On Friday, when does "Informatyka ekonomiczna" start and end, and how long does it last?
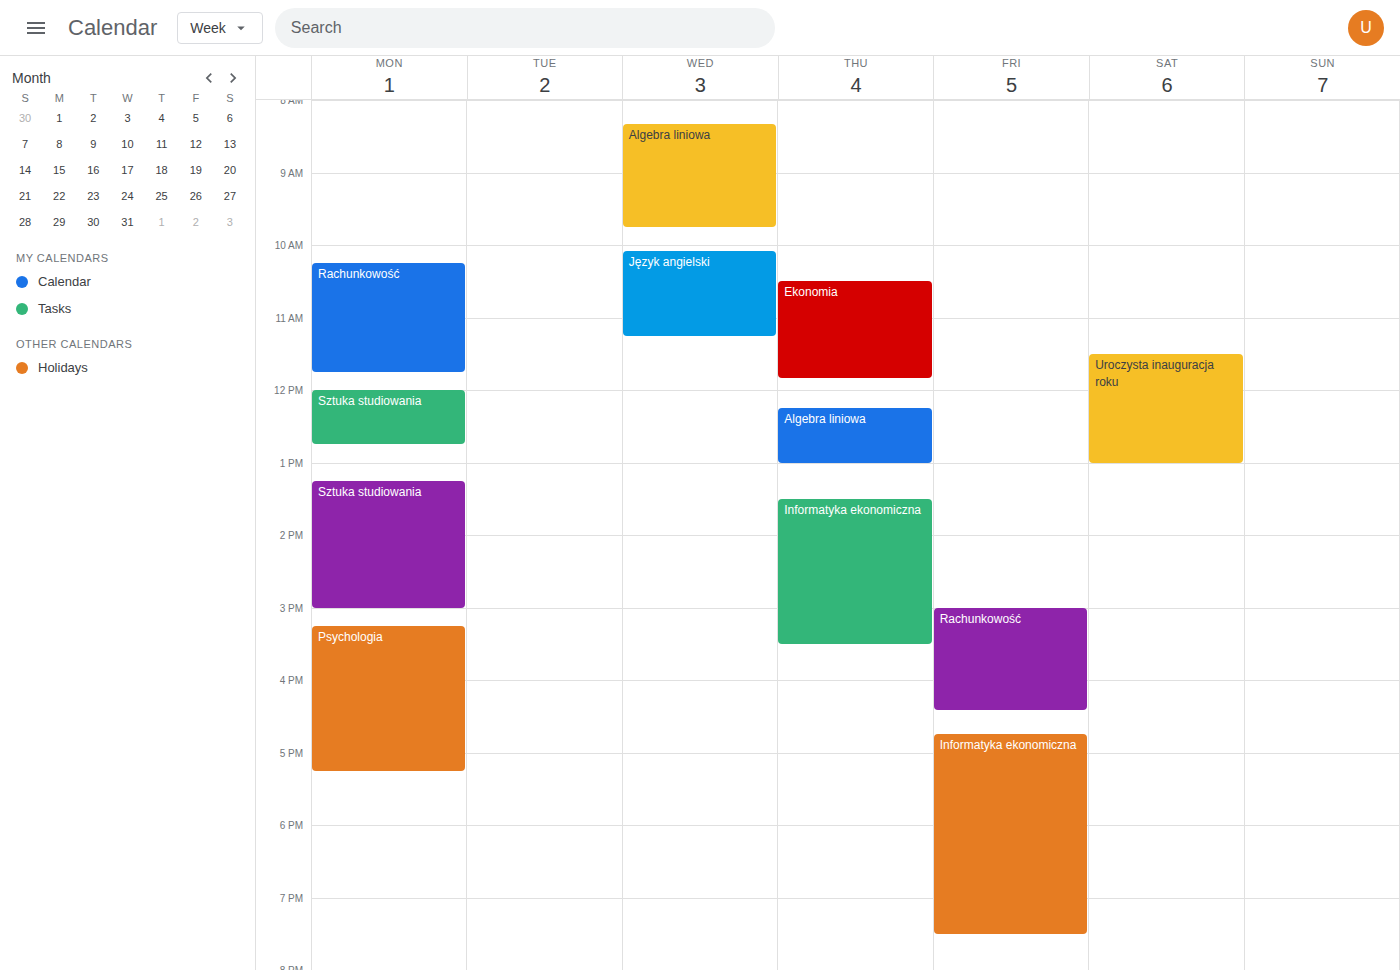
4:45 PM to 7:30 PM, 2 hours 45 minutes